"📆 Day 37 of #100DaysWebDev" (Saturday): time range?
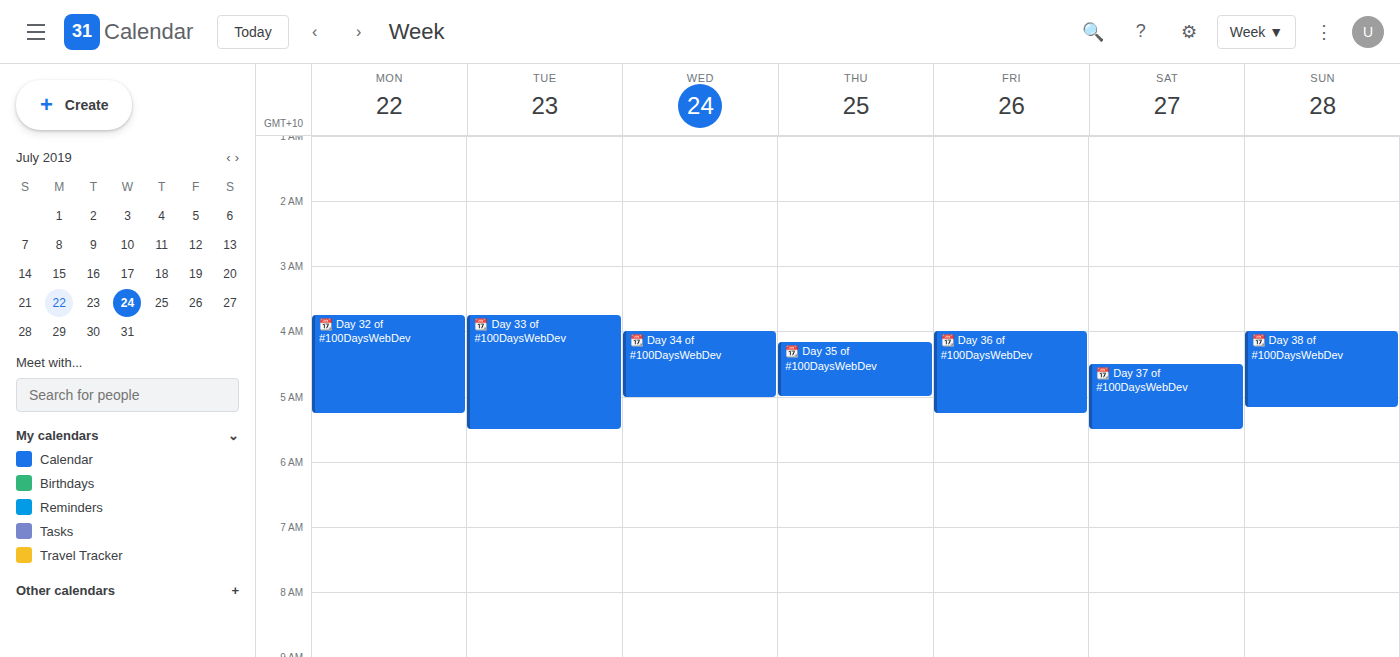
4:30 AM to 5:30 AM